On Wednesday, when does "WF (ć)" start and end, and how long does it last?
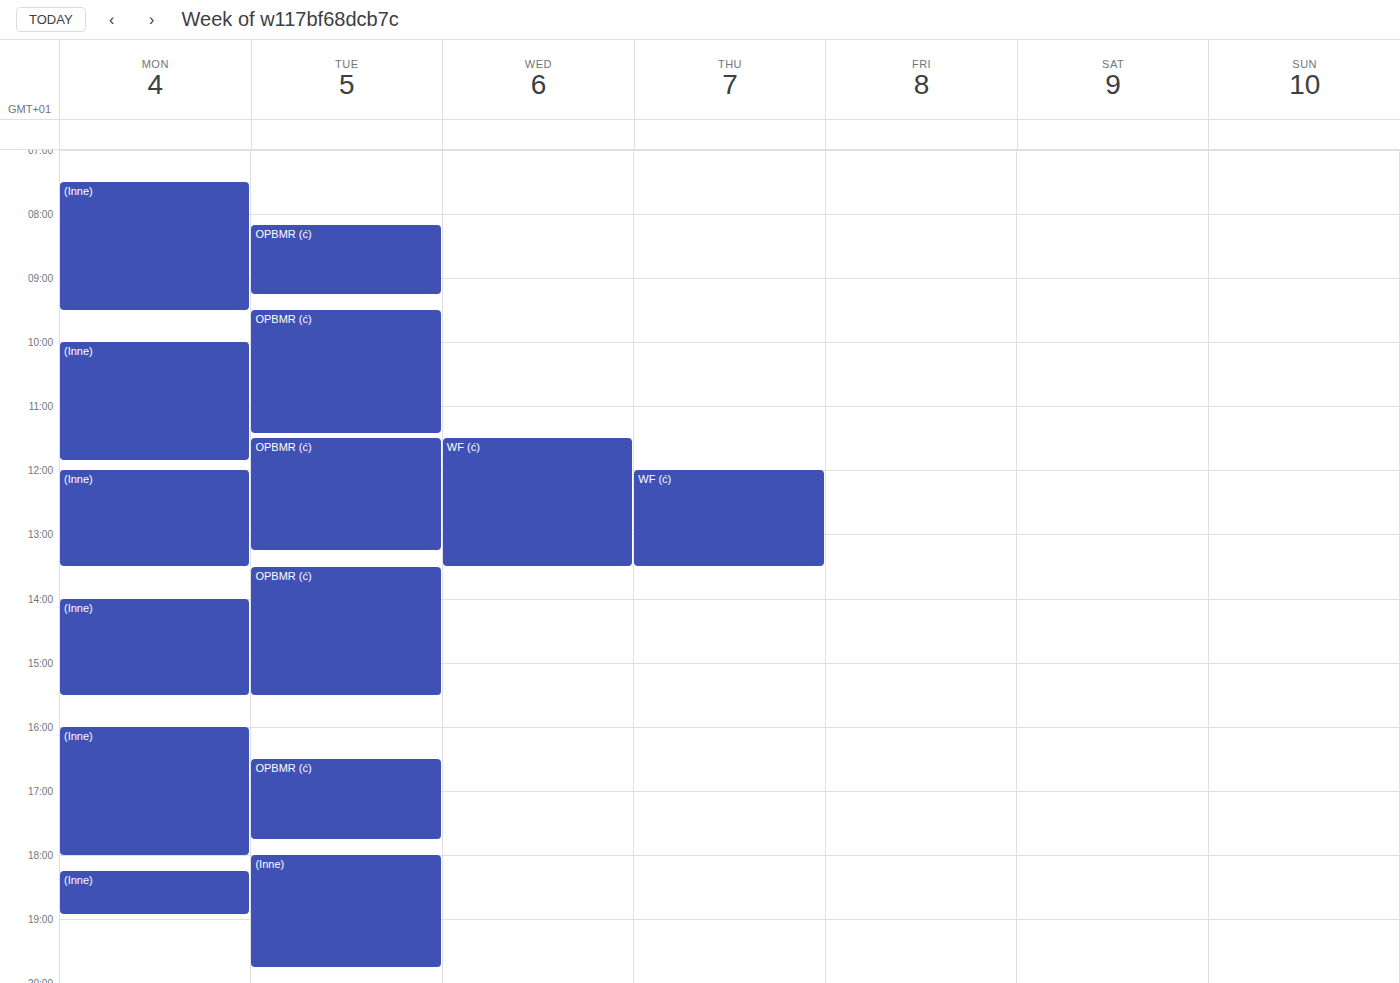
11:30 AM to 1:30 PM, 2 hours